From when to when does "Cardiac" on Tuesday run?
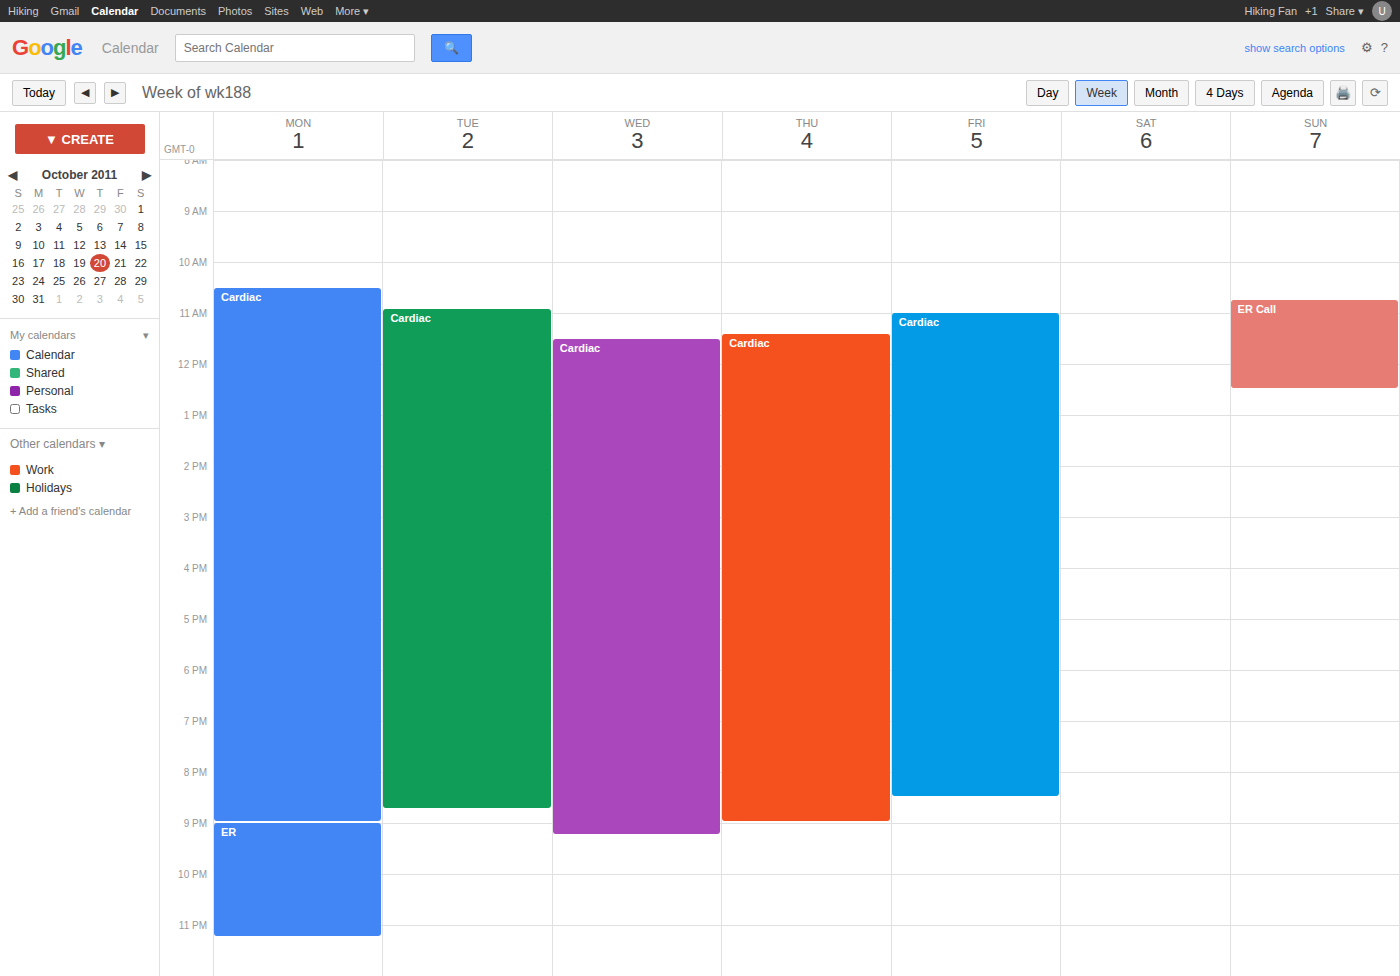
10:55 AM to 8:45 PM